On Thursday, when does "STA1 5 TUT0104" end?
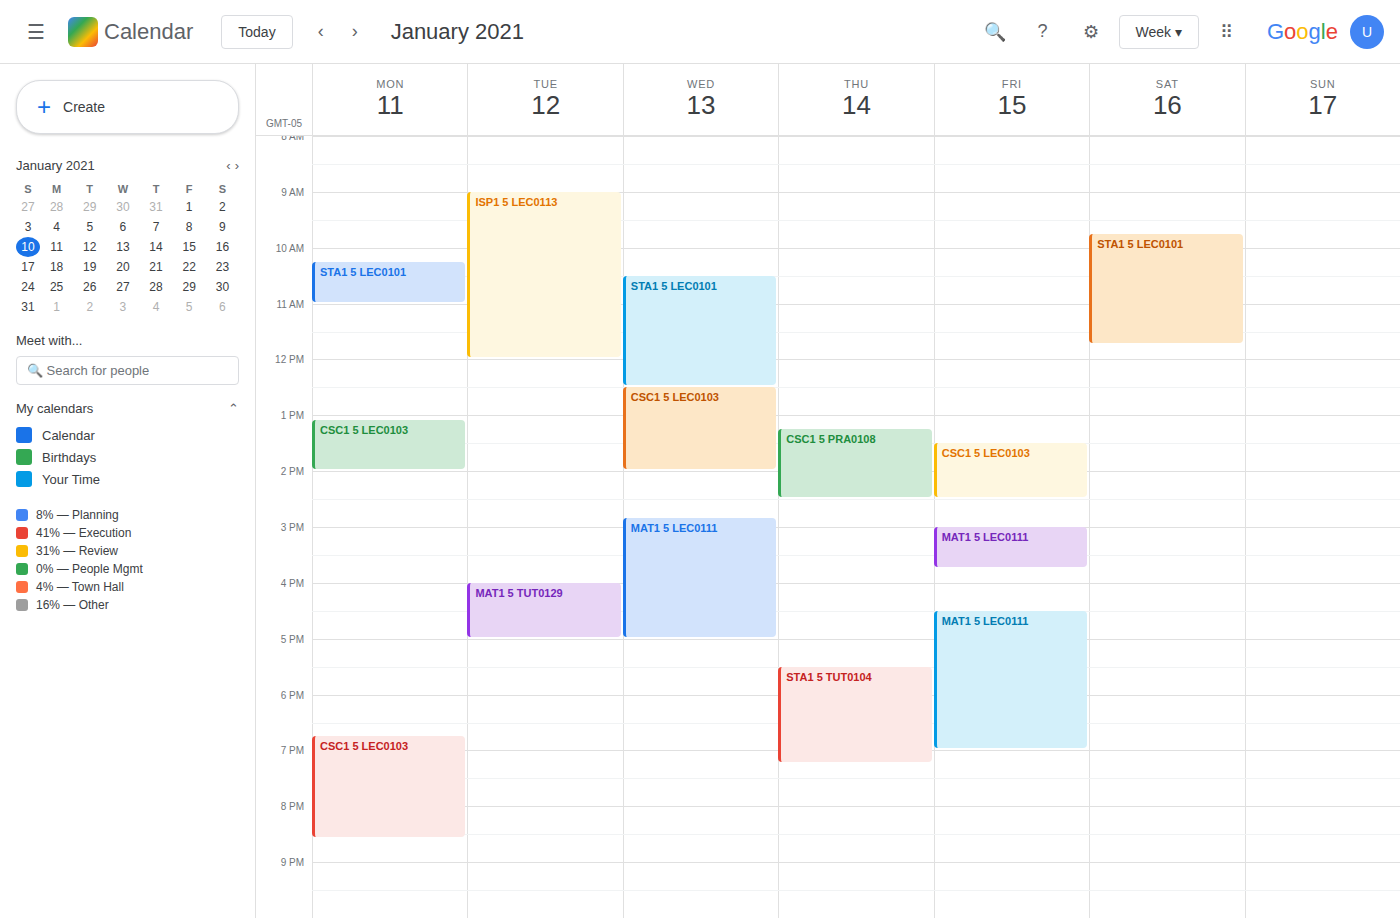
7:15 PM